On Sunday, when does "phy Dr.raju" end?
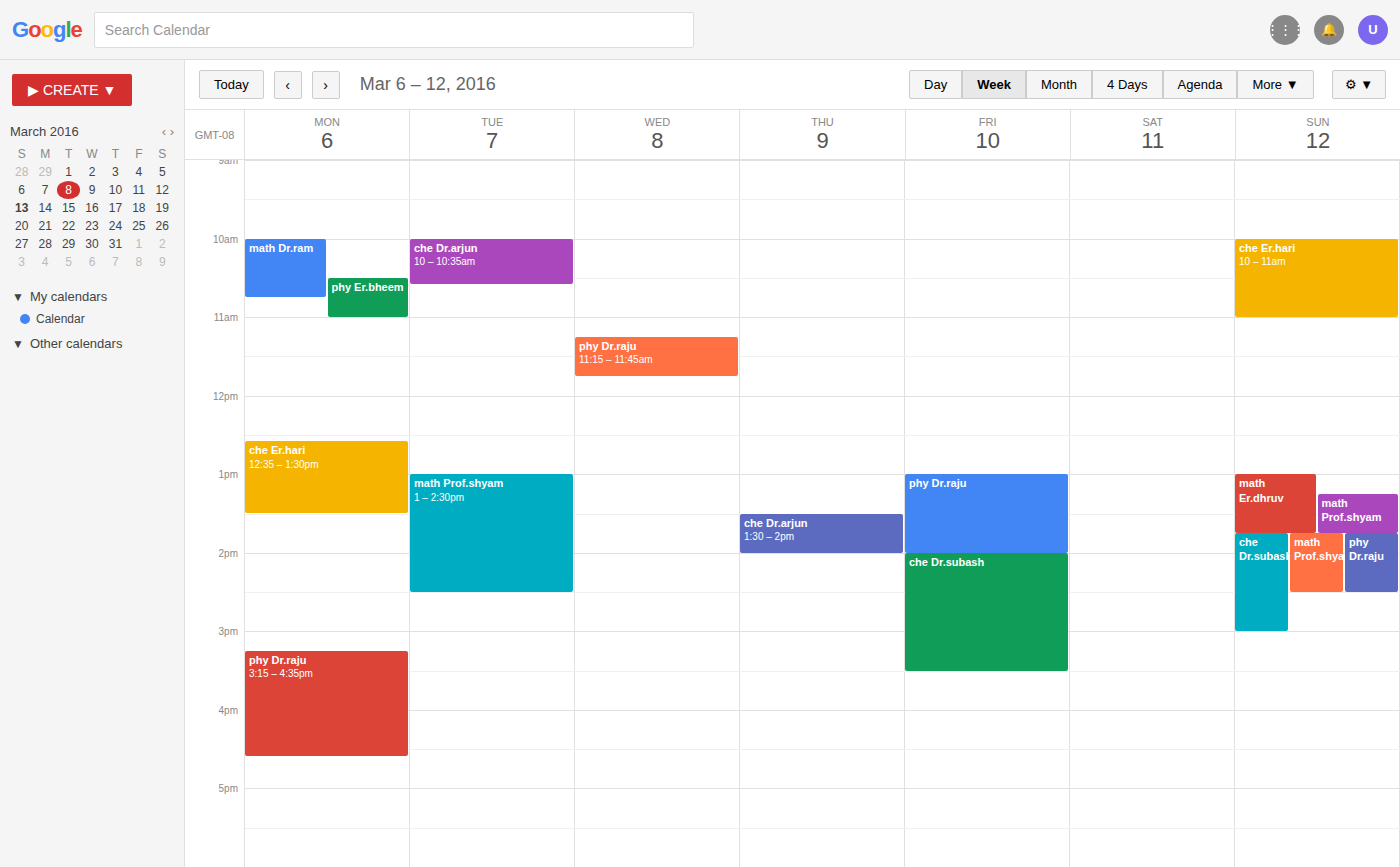
2:30 PM